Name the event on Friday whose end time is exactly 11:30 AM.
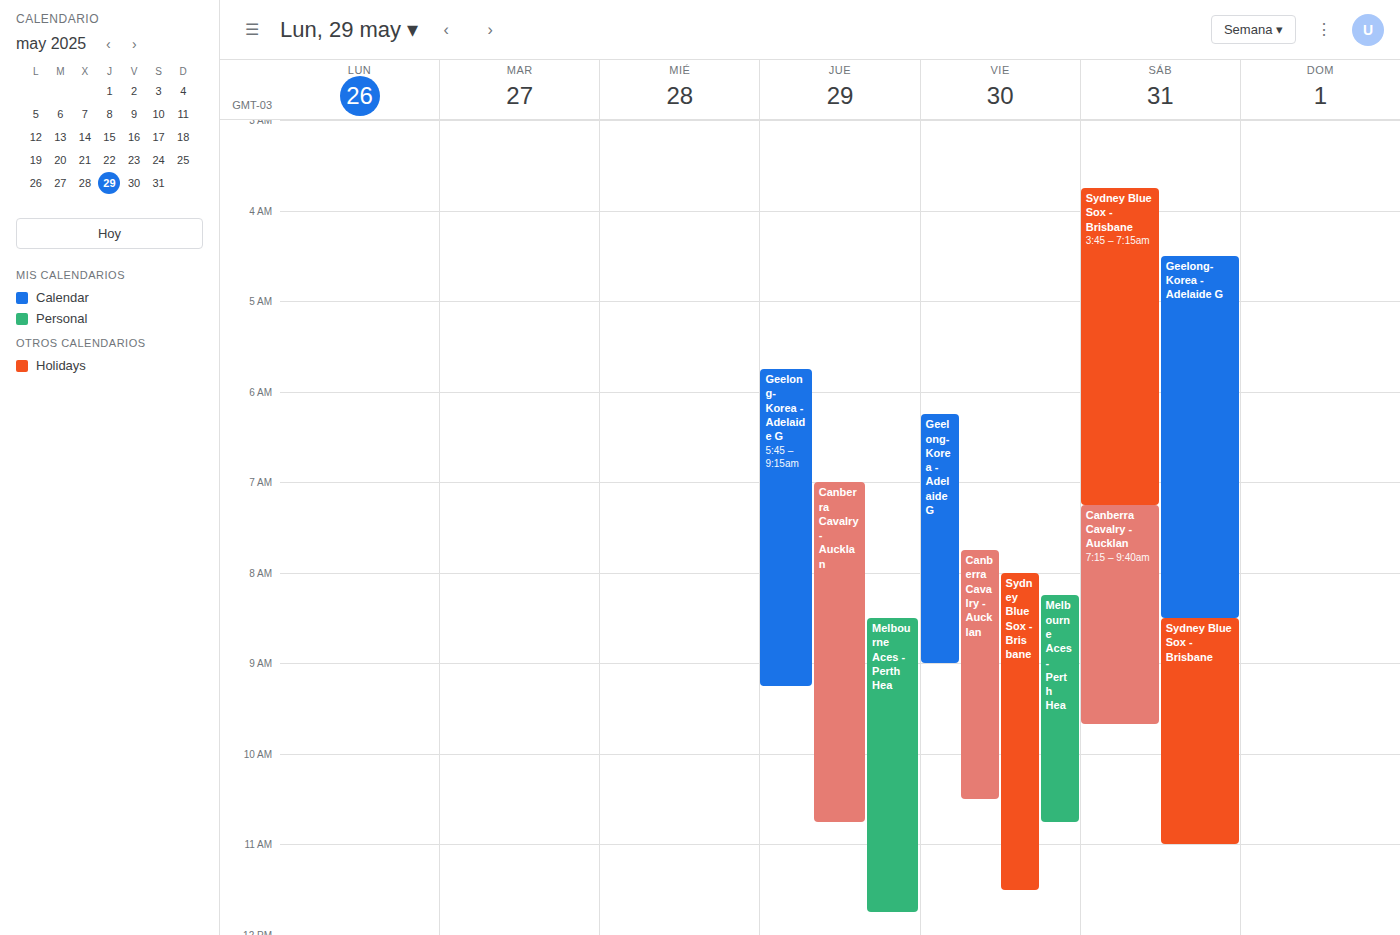
"Sydney Blue Sox - Brisbane"